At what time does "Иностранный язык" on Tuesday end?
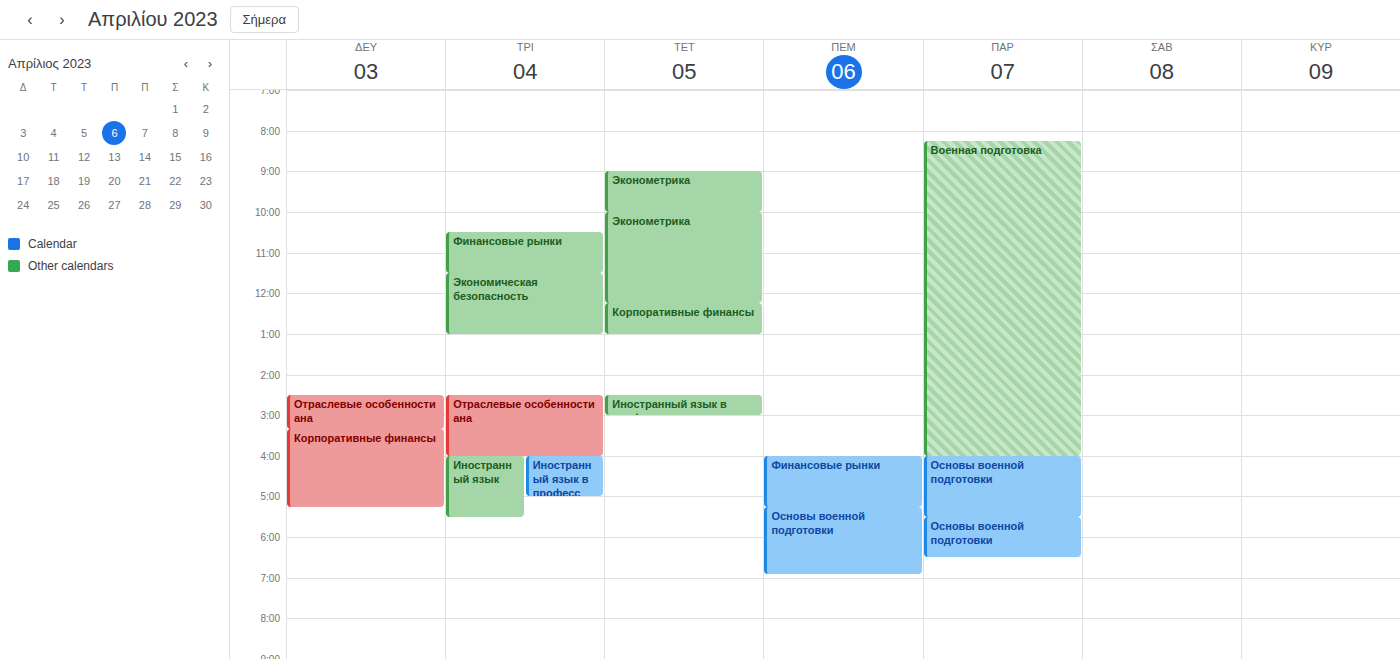
5:30 PM